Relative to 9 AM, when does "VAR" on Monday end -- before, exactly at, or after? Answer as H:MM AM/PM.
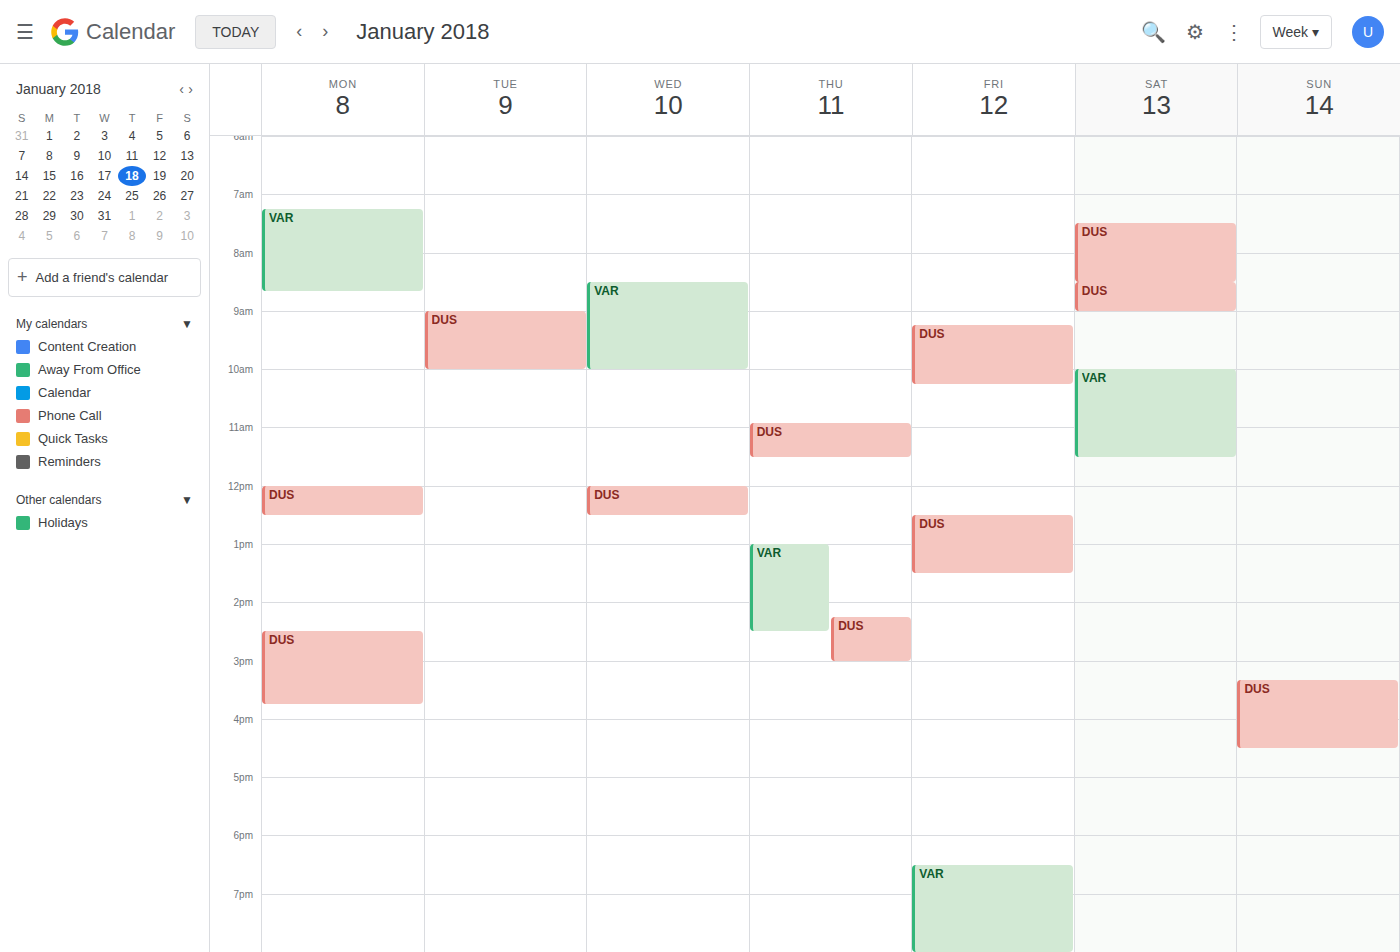
8:40 AM -- before 9 AM, 20 minutes above the 9 AM line.